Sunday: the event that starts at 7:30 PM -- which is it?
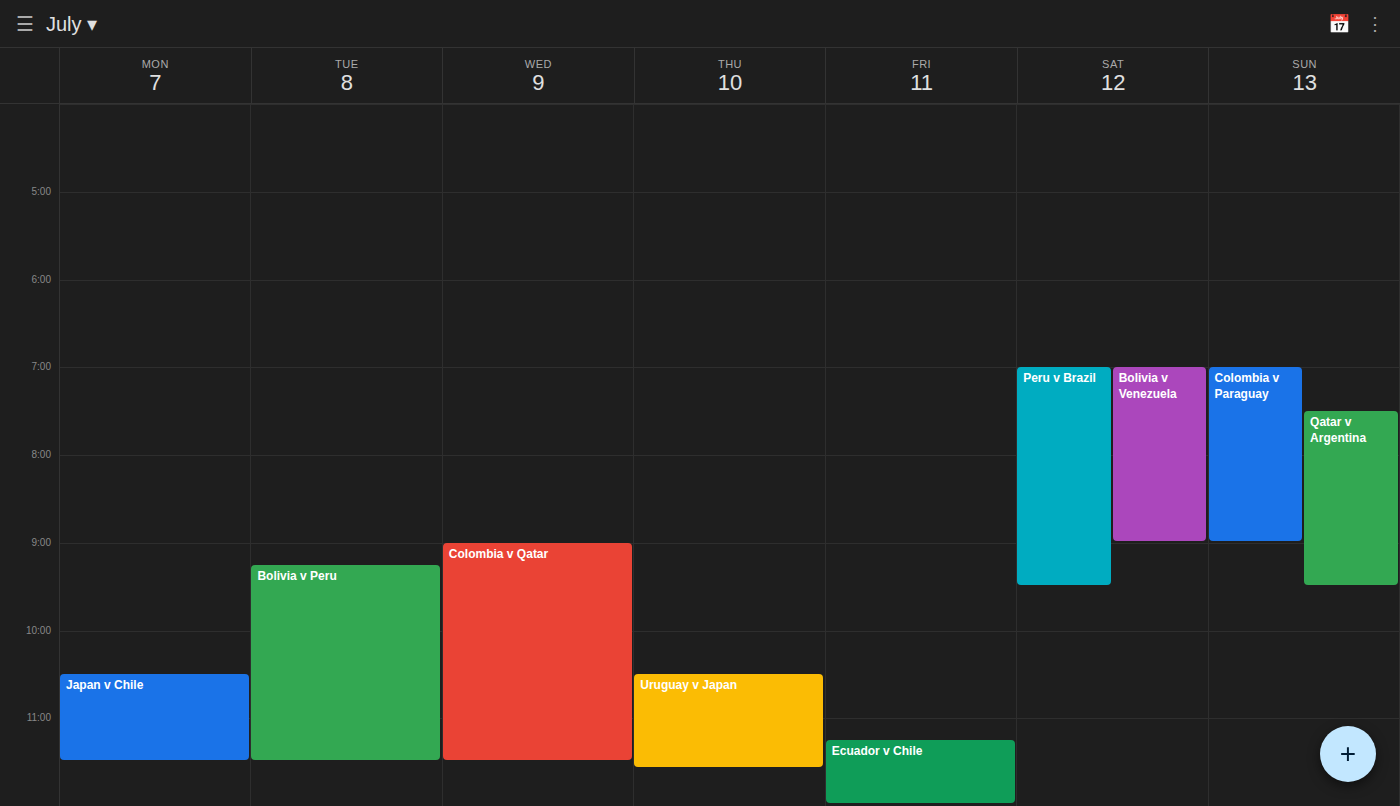
"Qatar v Argentina"